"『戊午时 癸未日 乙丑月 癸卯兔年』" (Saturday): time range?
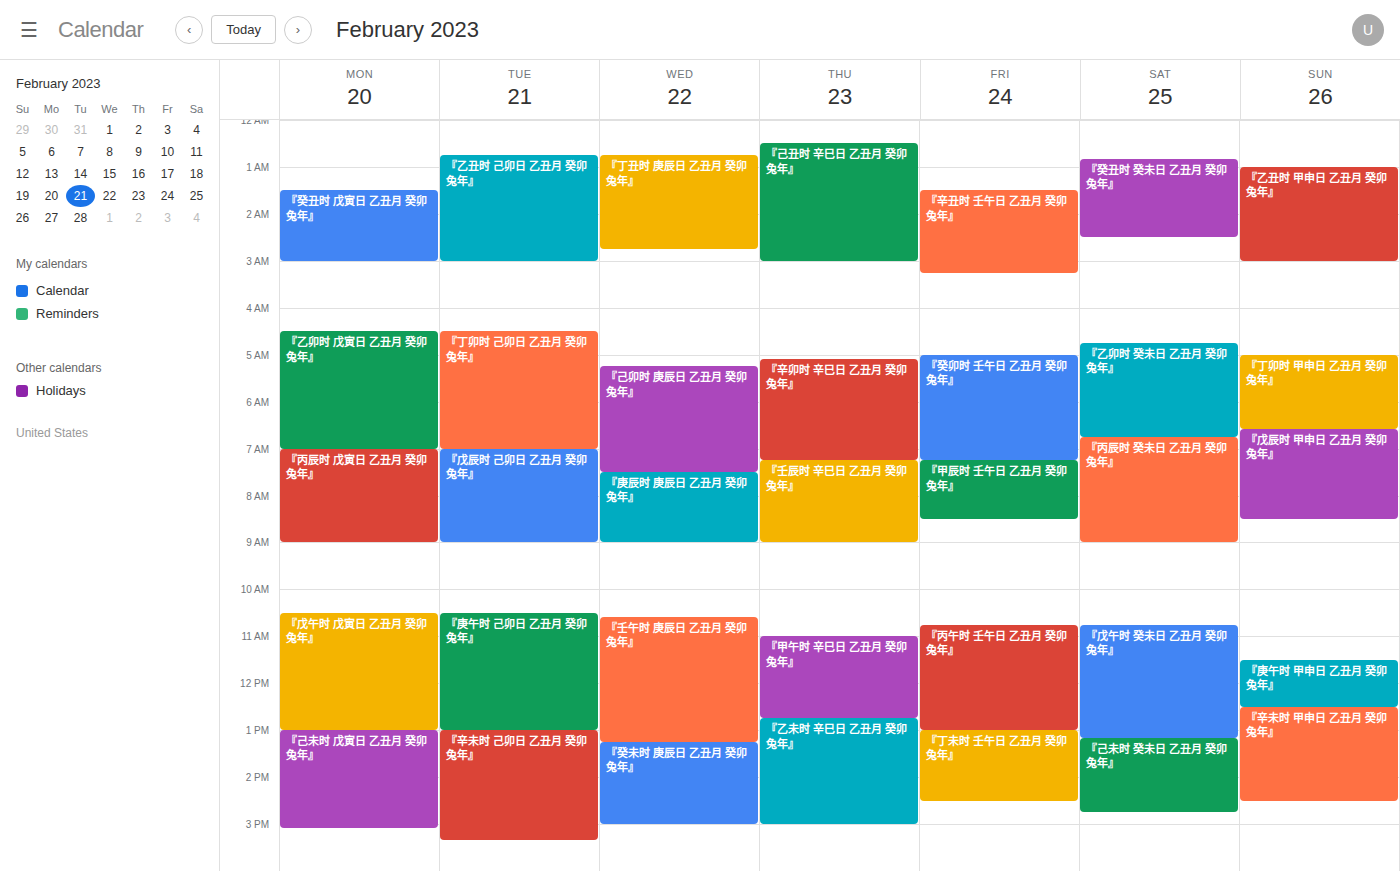
10:45 AM to 1:10 PM